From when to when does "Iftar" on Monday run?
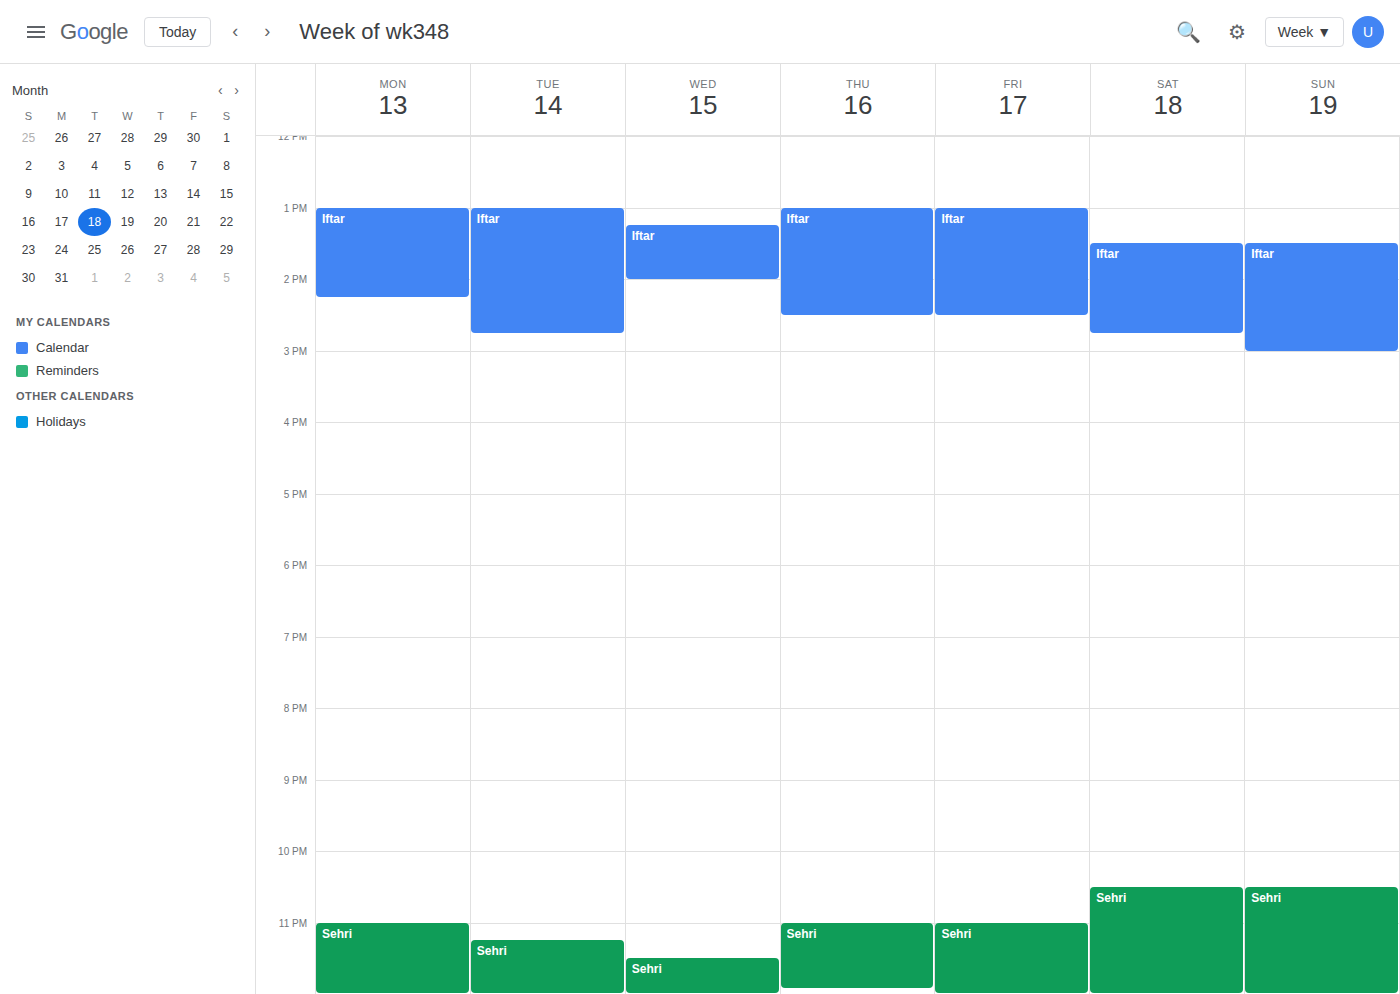
1:00 PM to 2:15 PM